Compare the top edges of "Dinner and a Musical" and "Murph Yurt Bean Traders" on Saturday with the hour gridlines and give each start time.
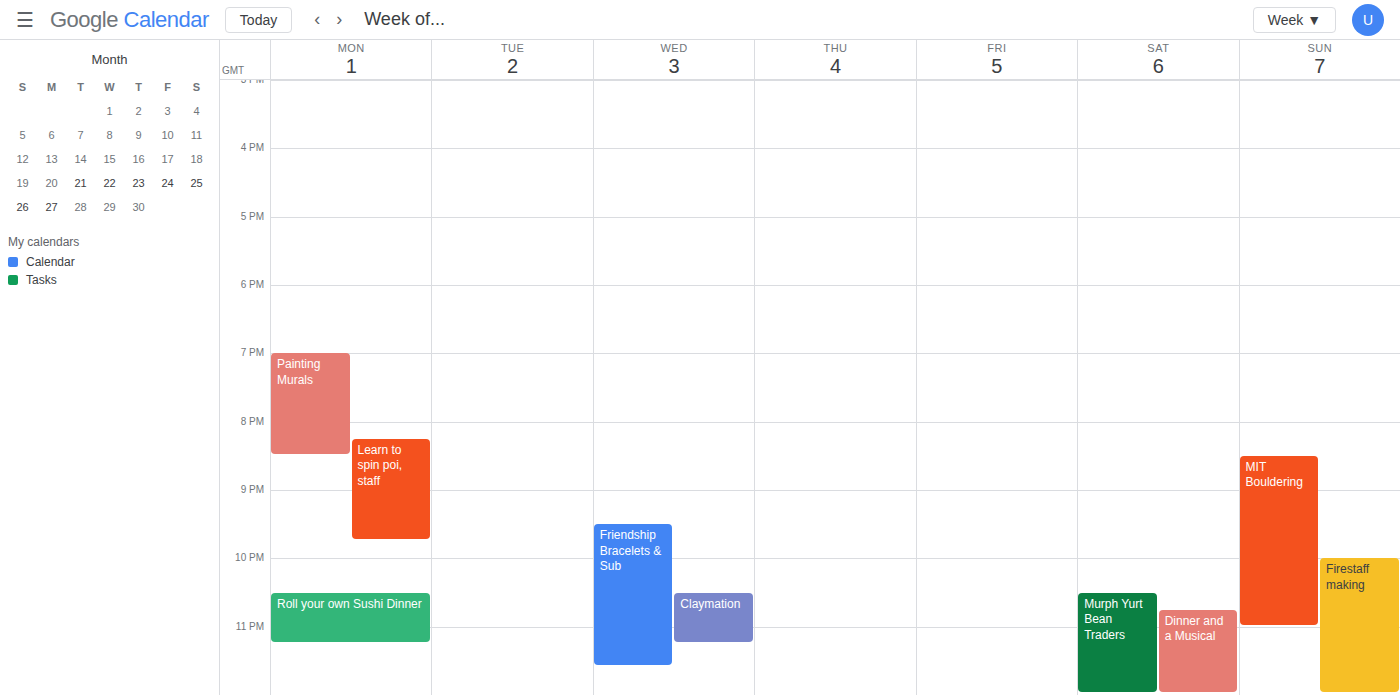
"Dinner and a Musical": 10:45 PM, neither: three quarters of the way from the 10 PM line to the 11 PM line. "Murph Yurt Bean Traders": 10:30 PM, halfway between the 10 PM and 11 PM lines.